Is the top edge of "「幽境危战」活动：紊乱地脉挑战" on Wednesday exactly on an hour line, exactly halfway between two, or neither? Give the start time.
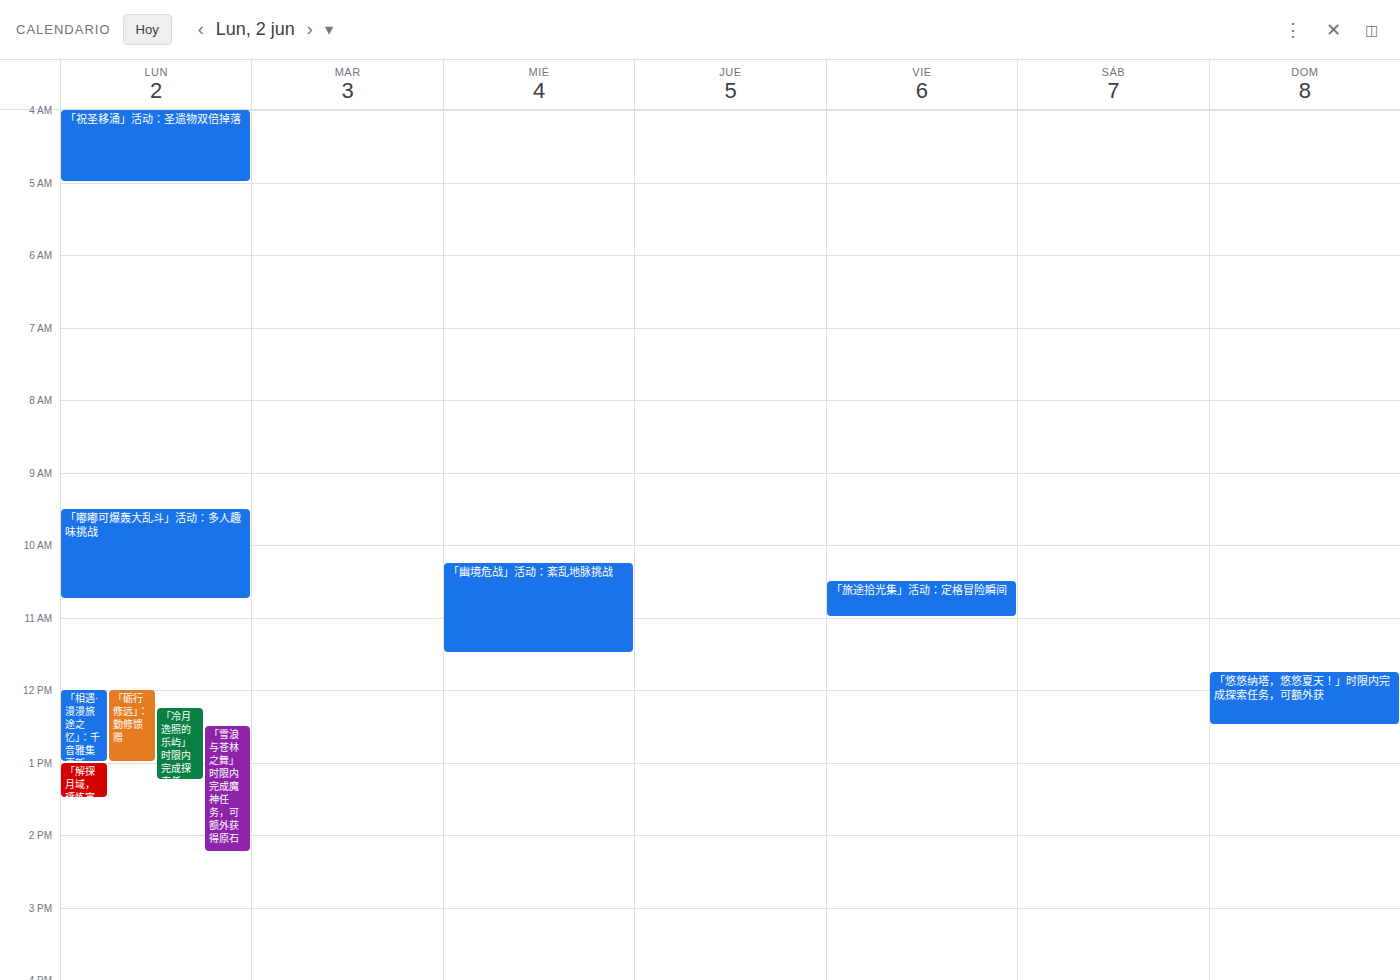
10:15 AM -- neither: a quarter of the way from the 10 AM line to the 11 AM line.